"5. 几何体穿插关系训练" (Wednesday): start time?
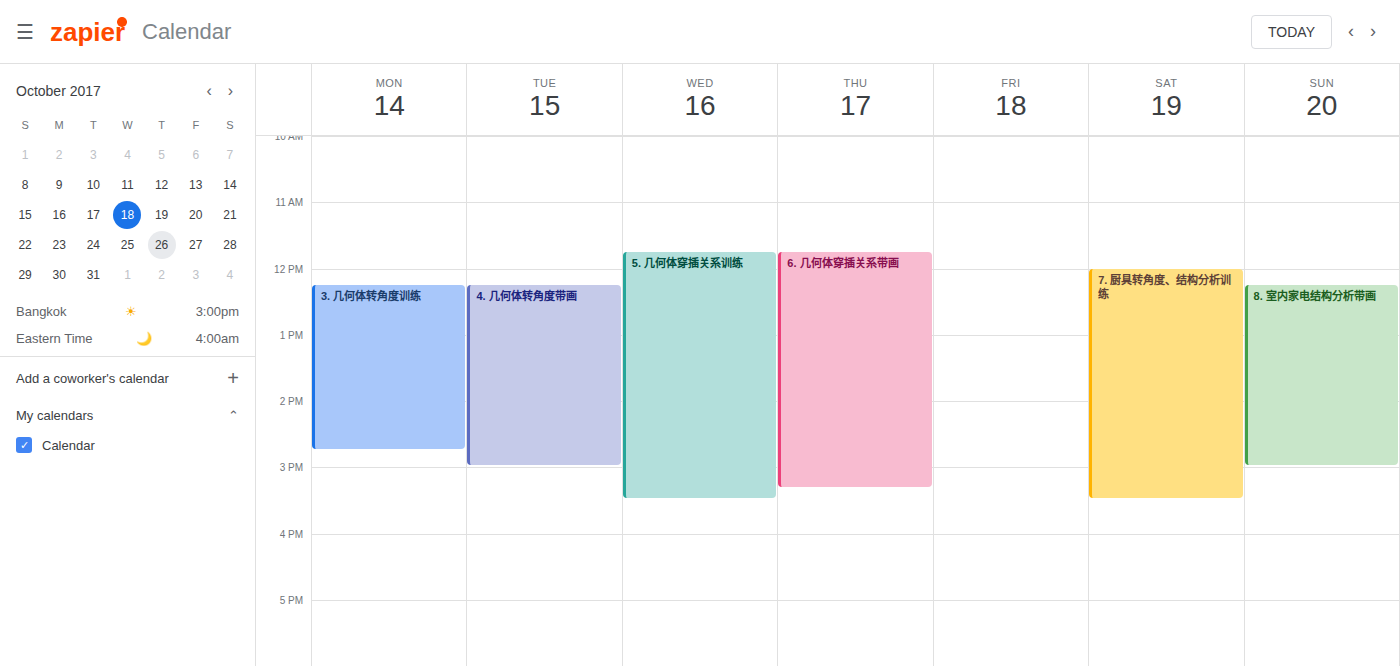
11:45